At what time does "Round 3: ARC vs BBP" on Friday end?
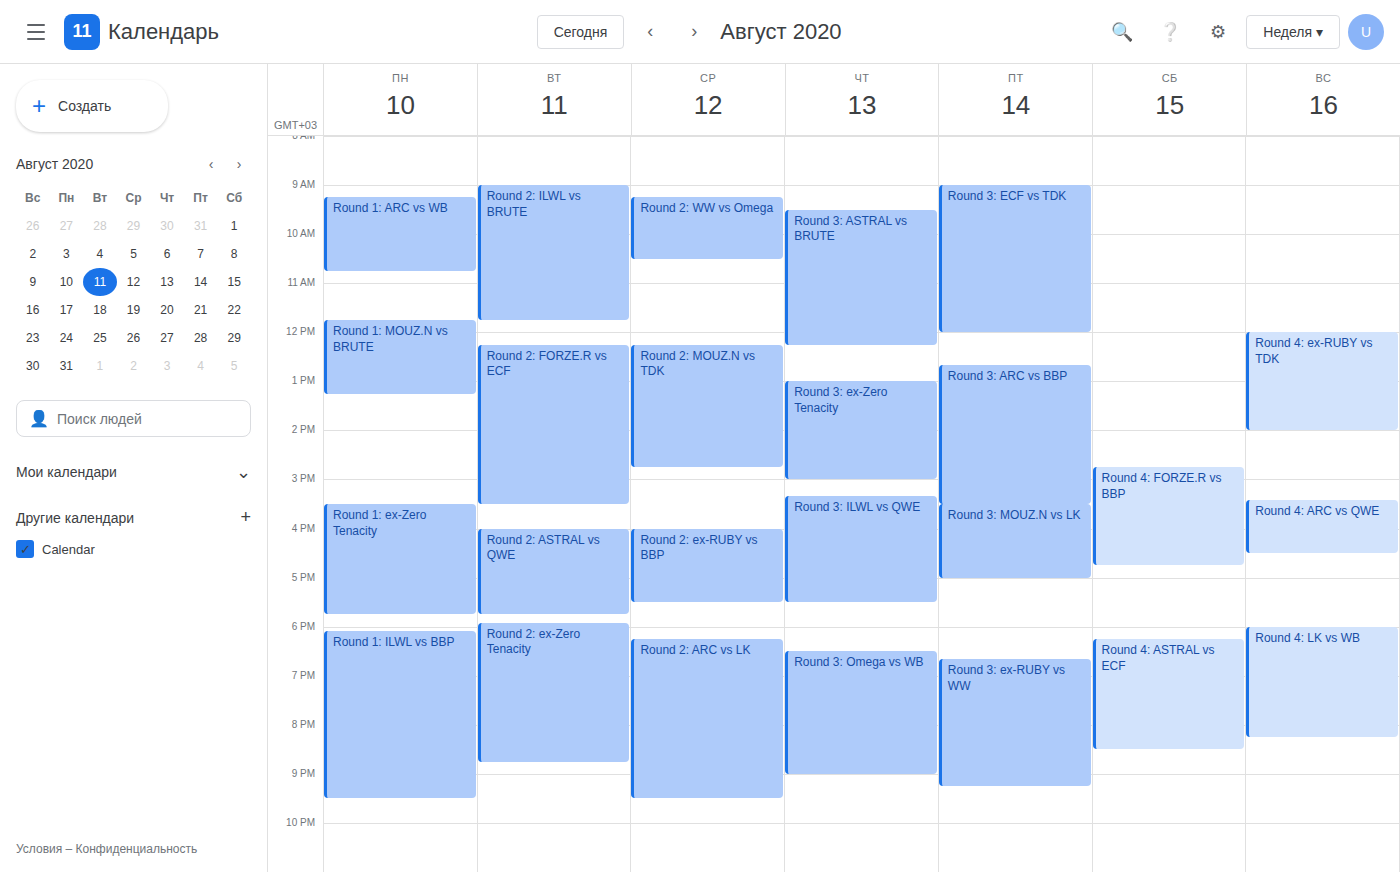
3:30 PM